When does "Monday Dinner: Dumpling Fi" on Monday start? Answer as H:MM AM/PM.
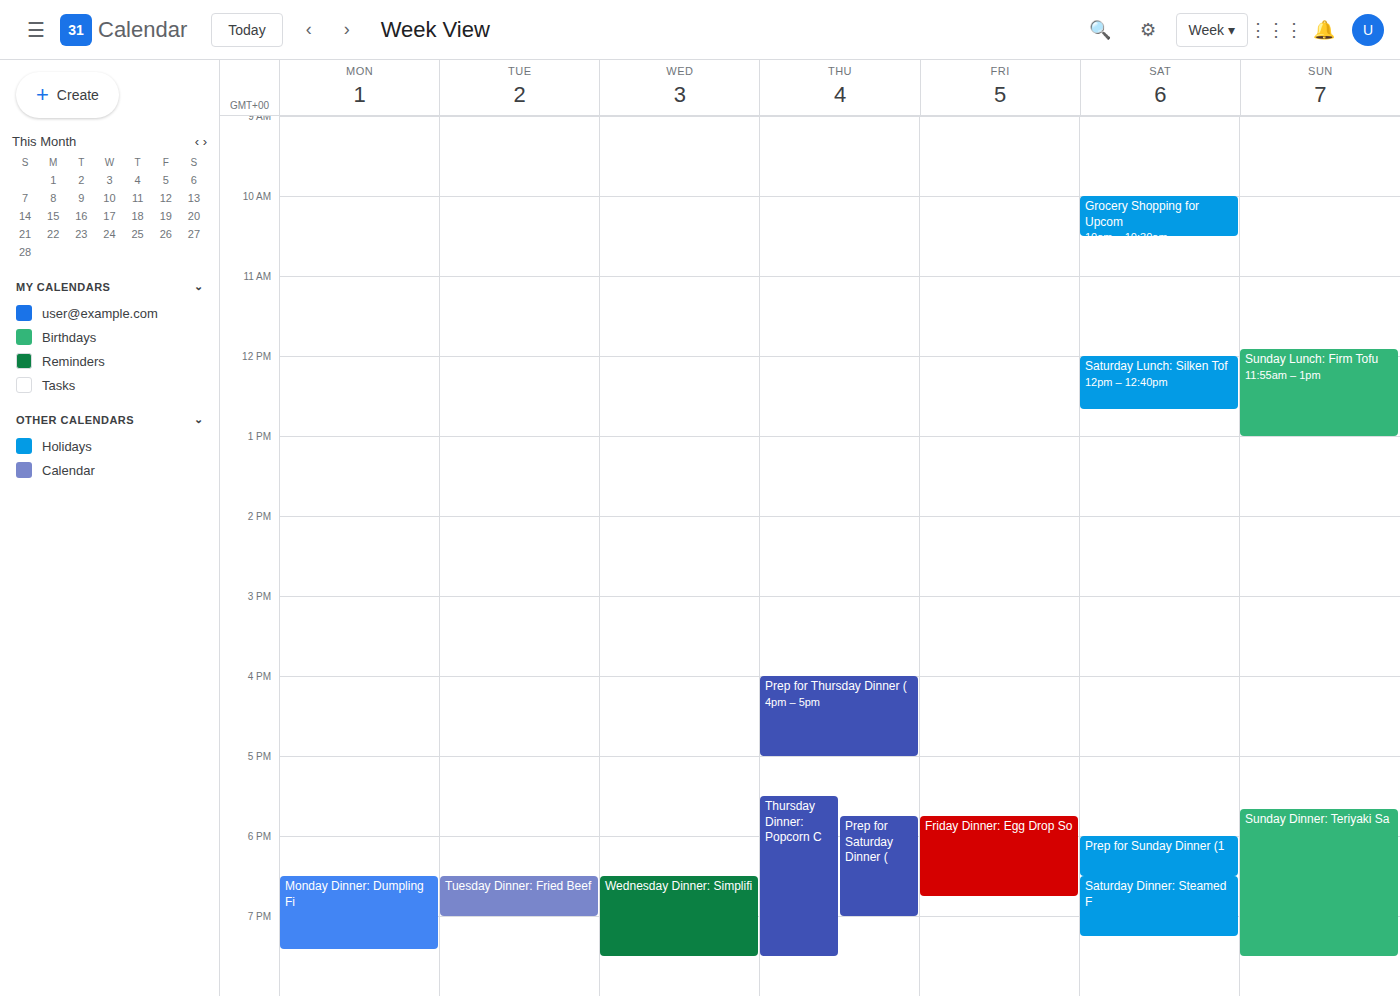
6:30 PM